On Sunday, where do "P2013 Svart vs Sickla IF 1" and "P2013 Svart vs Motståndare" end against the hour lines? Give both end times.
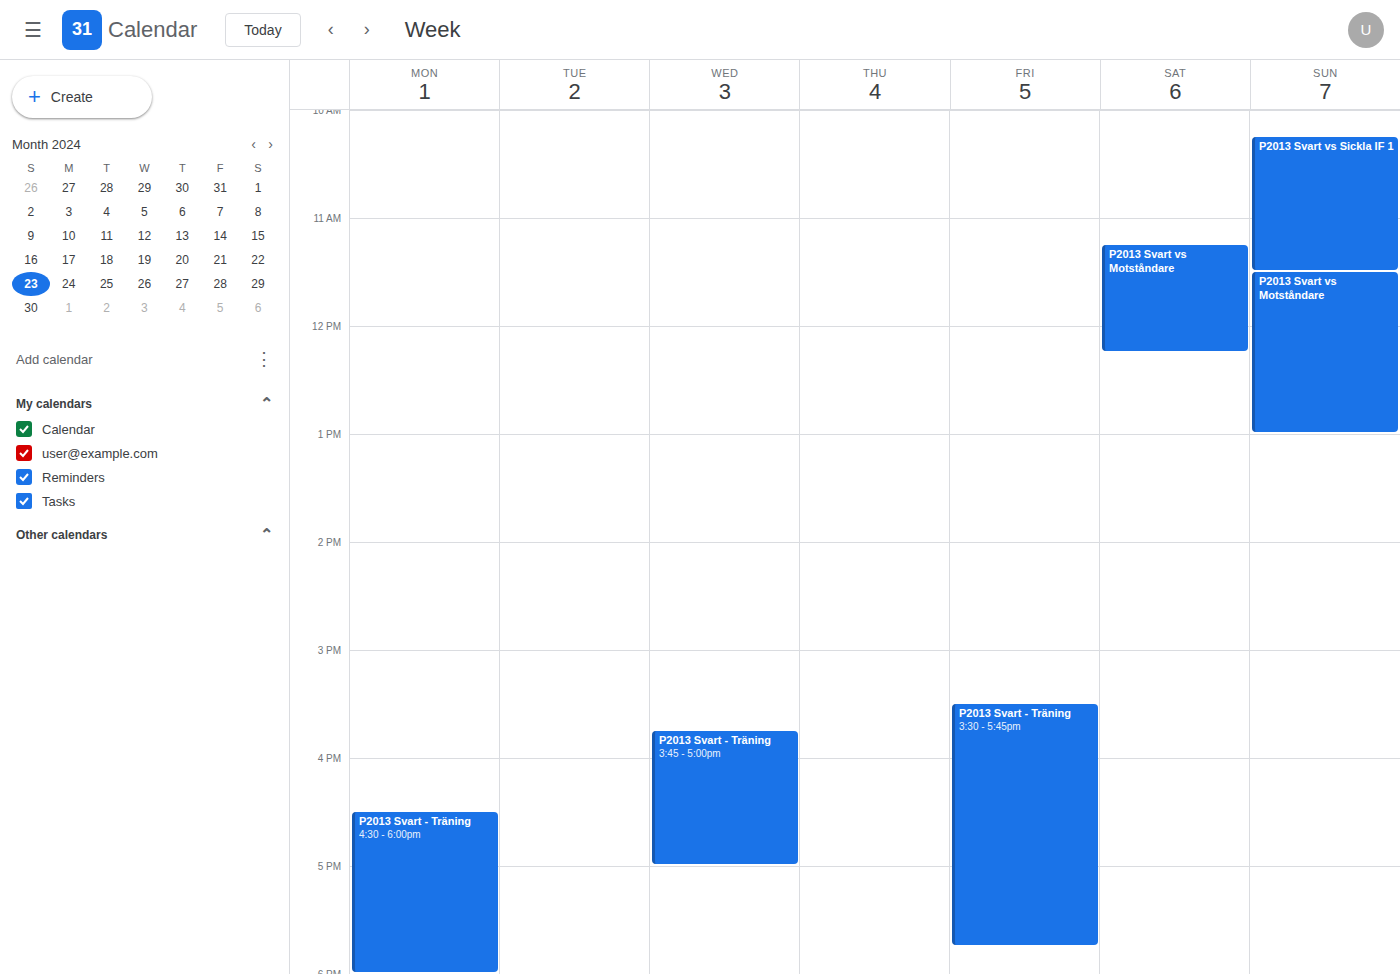
"P2013 Svart vs Sickla IF 1": 11:30 AM, halfway between the 11 AM and 12 PM lines. "P2013 Svart vs Motståndare": 1:00 PM, exactly on the 1 PM line.